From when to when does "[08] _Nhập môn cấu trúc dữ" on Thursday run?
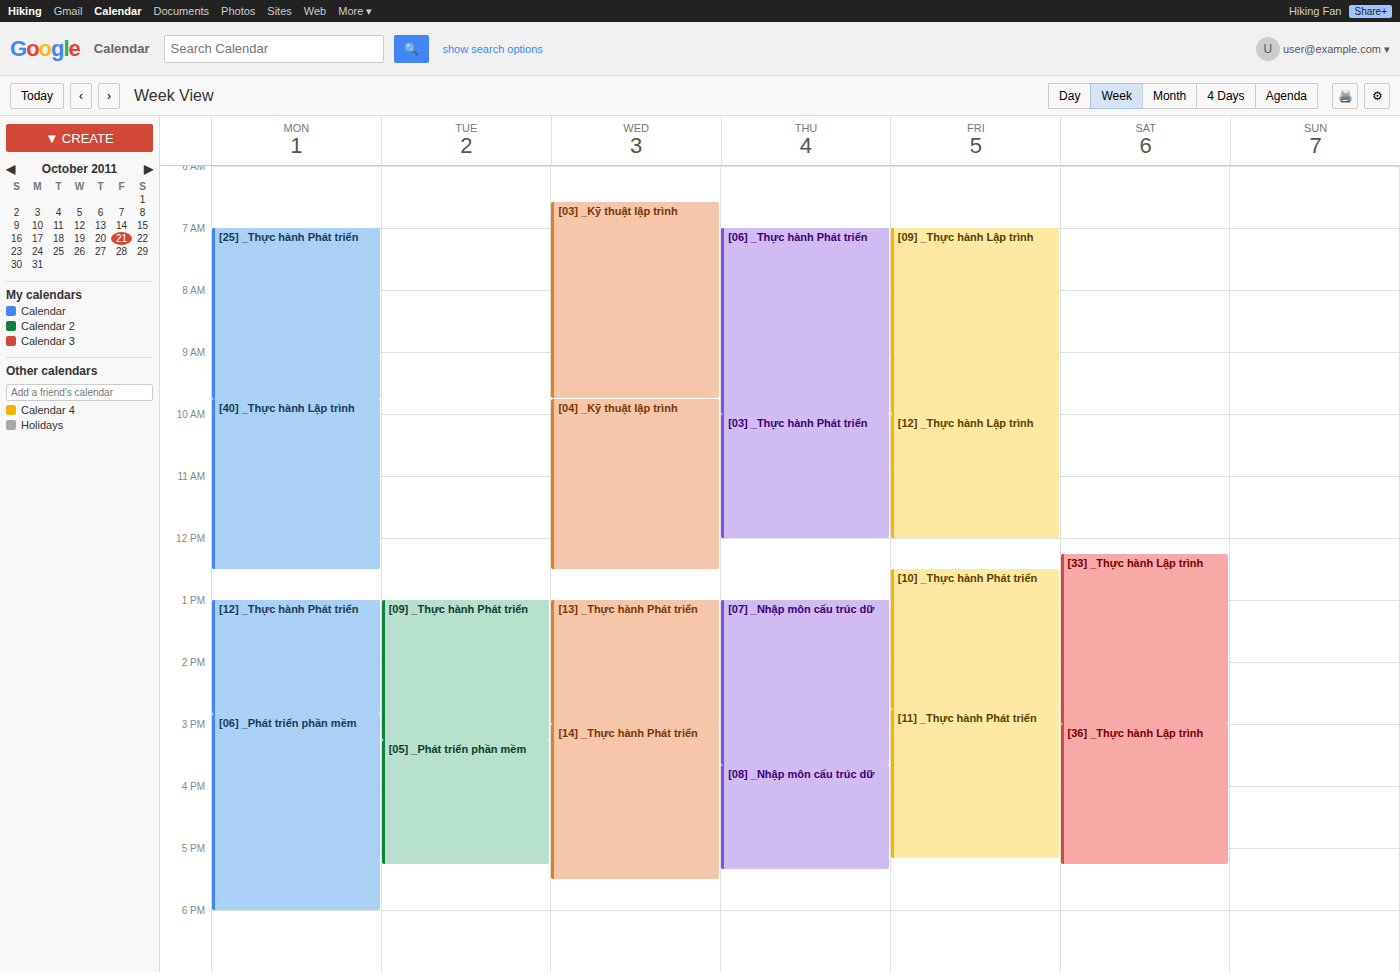
3:40 PM to 5:20 PM